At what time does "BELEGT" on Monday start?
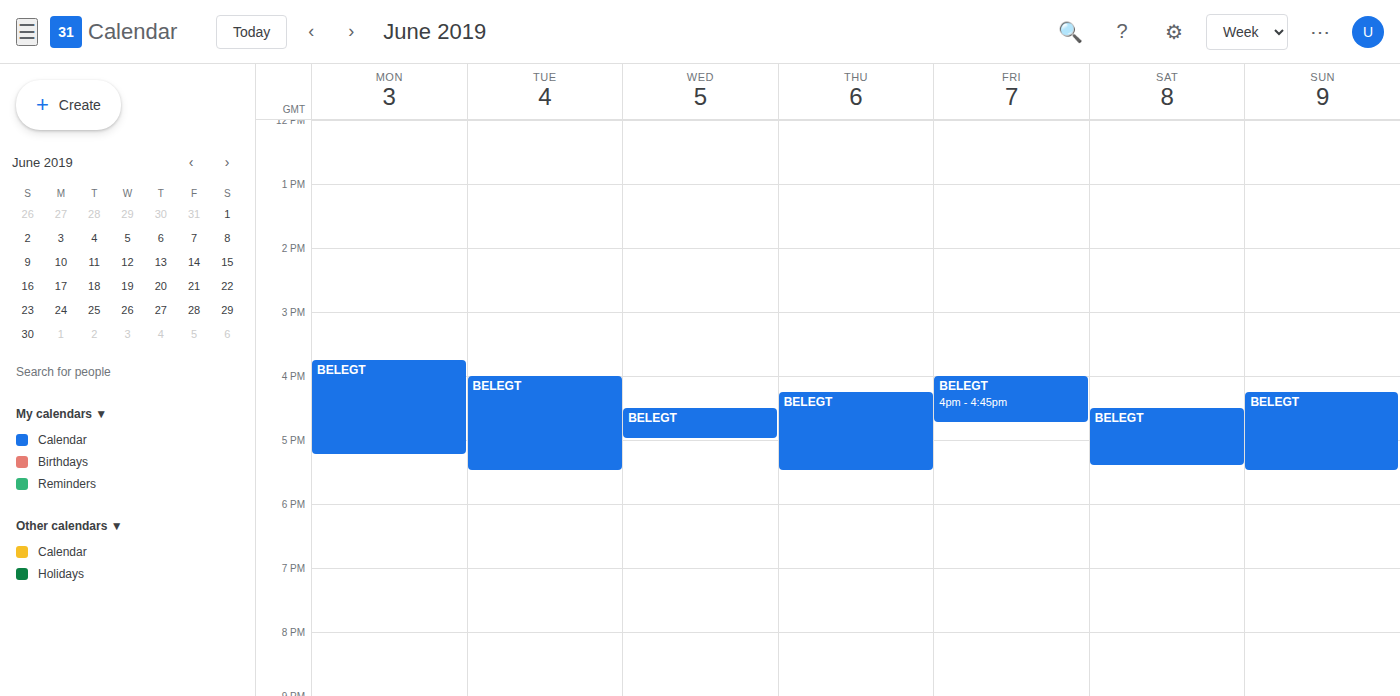
3:45 PM